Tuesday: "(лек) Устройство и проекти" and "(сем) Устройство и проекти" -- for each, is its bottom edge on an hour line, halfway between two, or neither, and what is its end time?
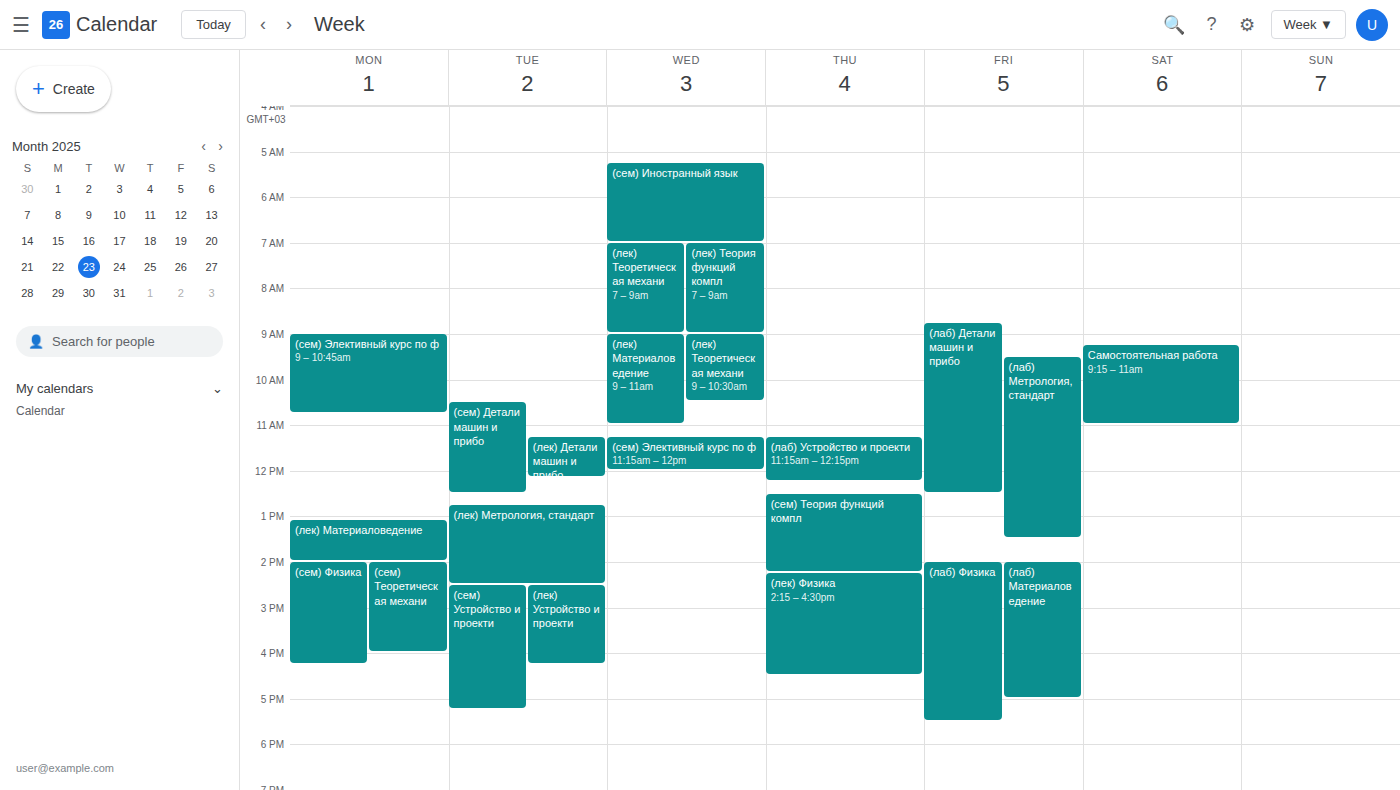
"(лек) Устройство и проекти": 4:15 PM, neither: a quarter of the way from the 4 PM line to the 5 PM line. "(сем) Устройство и проекти": 5:15 PM, neither: a quarter of the way from the 5 PM line to the 6 PM line.